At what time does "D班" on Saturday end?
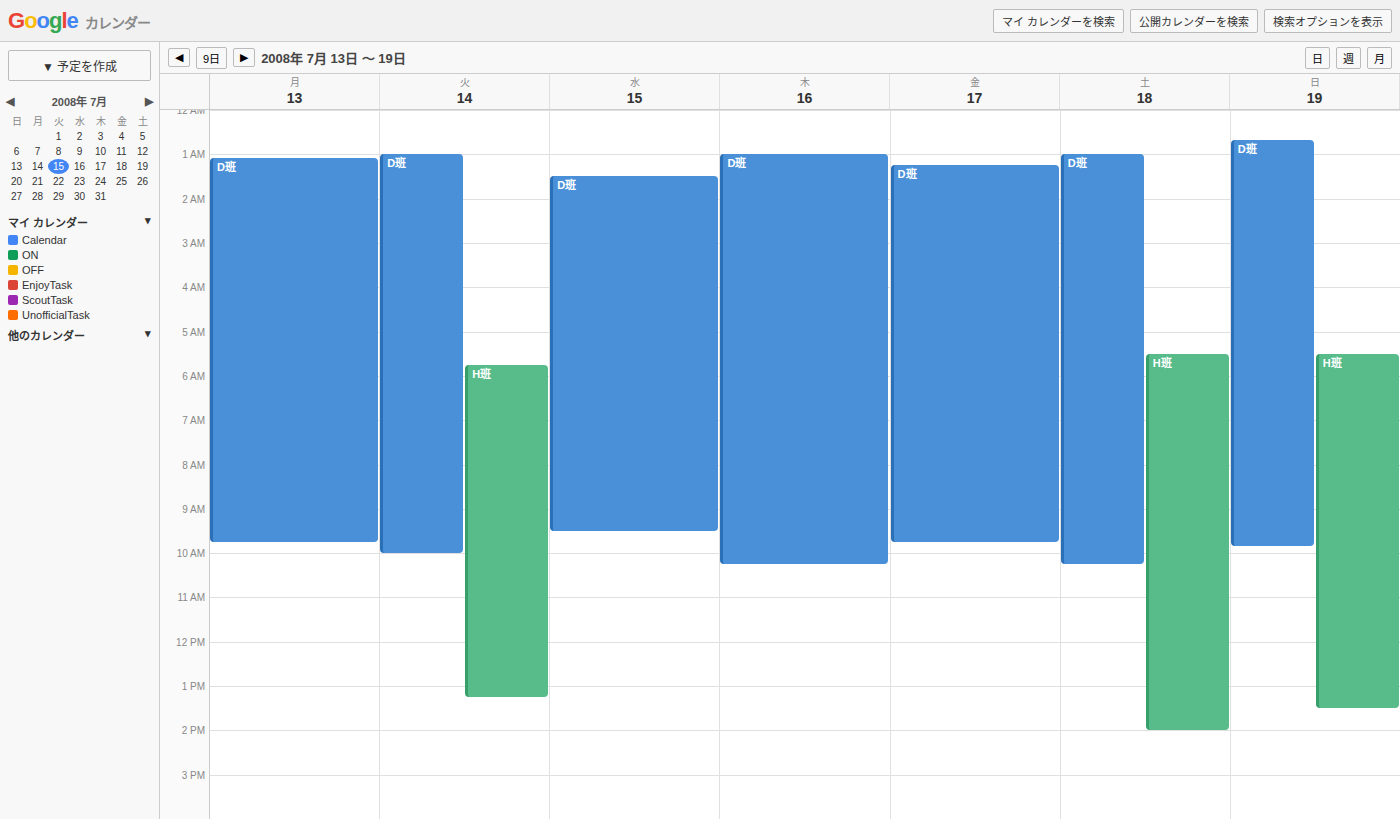
10:15 AM